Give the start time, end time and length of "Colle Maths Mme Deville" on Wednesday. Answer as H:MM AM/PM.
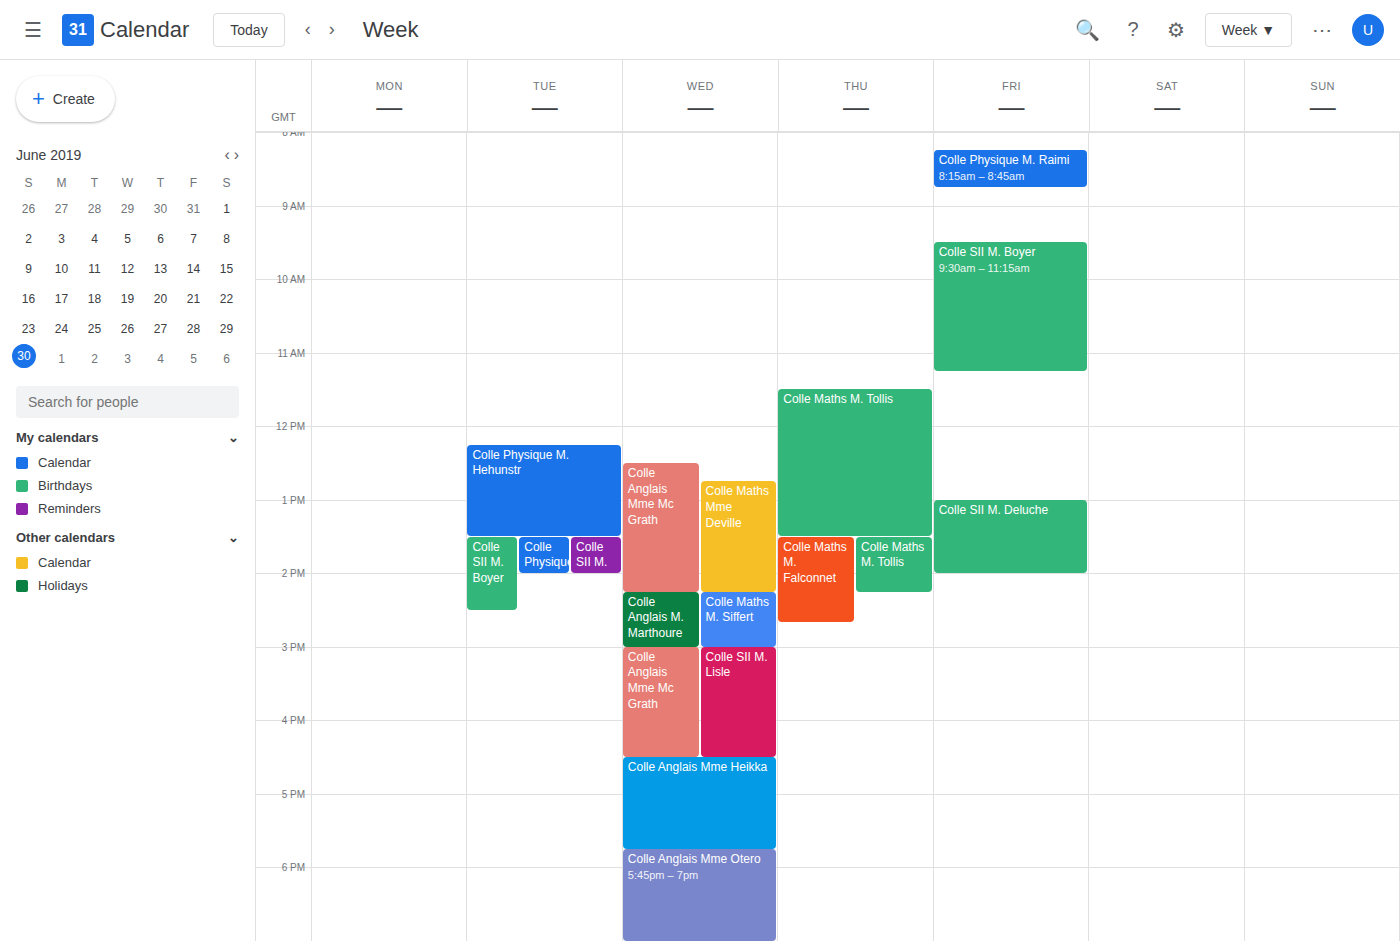
12:45 PM to 2:15 PM, 1 hour 30 minutes